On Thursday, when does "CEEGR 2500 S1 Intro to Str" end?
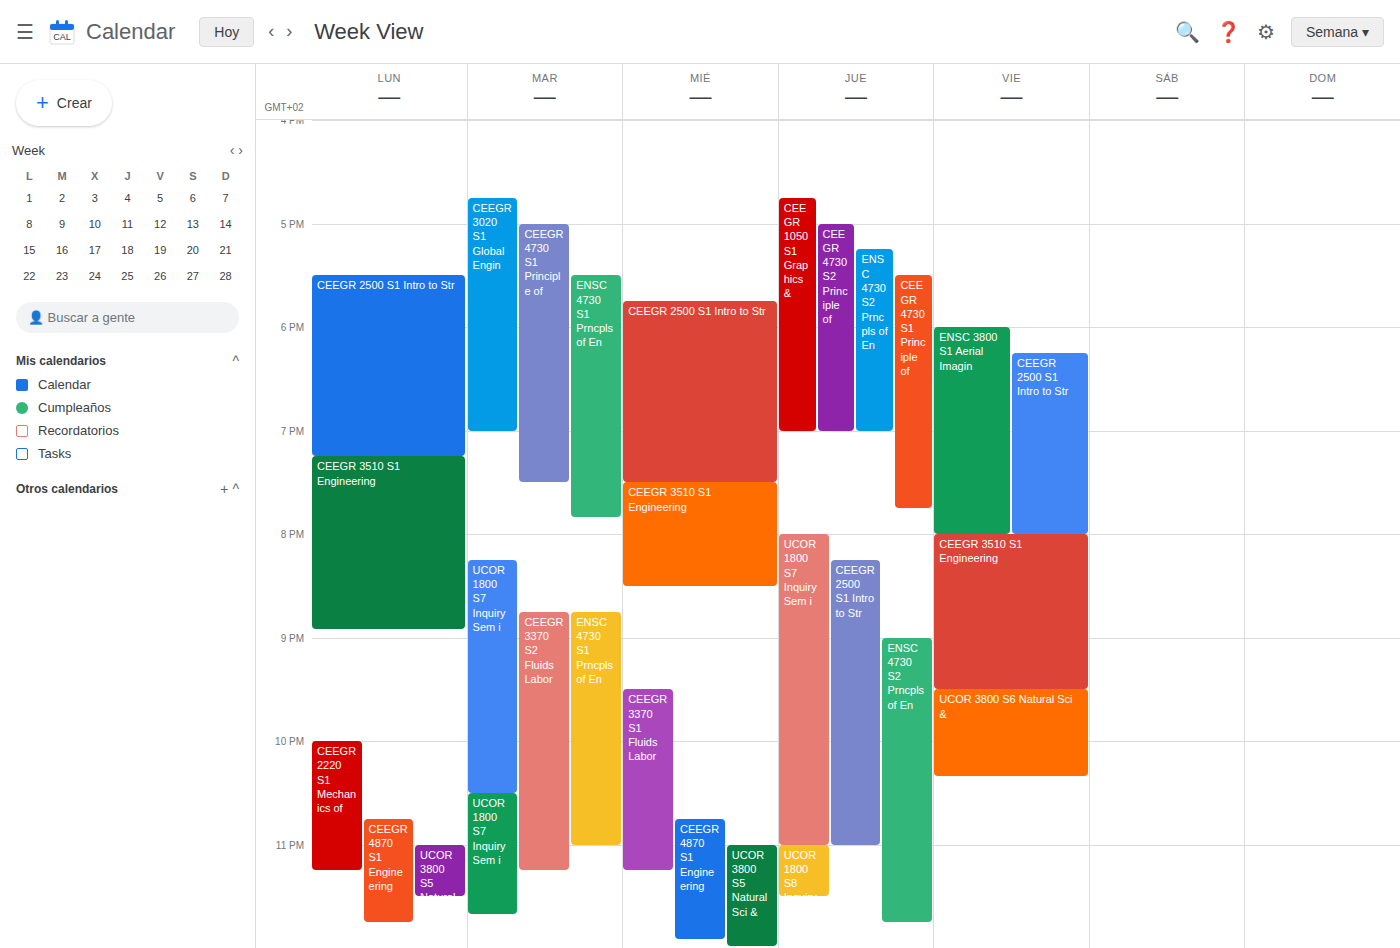
11:00 PM